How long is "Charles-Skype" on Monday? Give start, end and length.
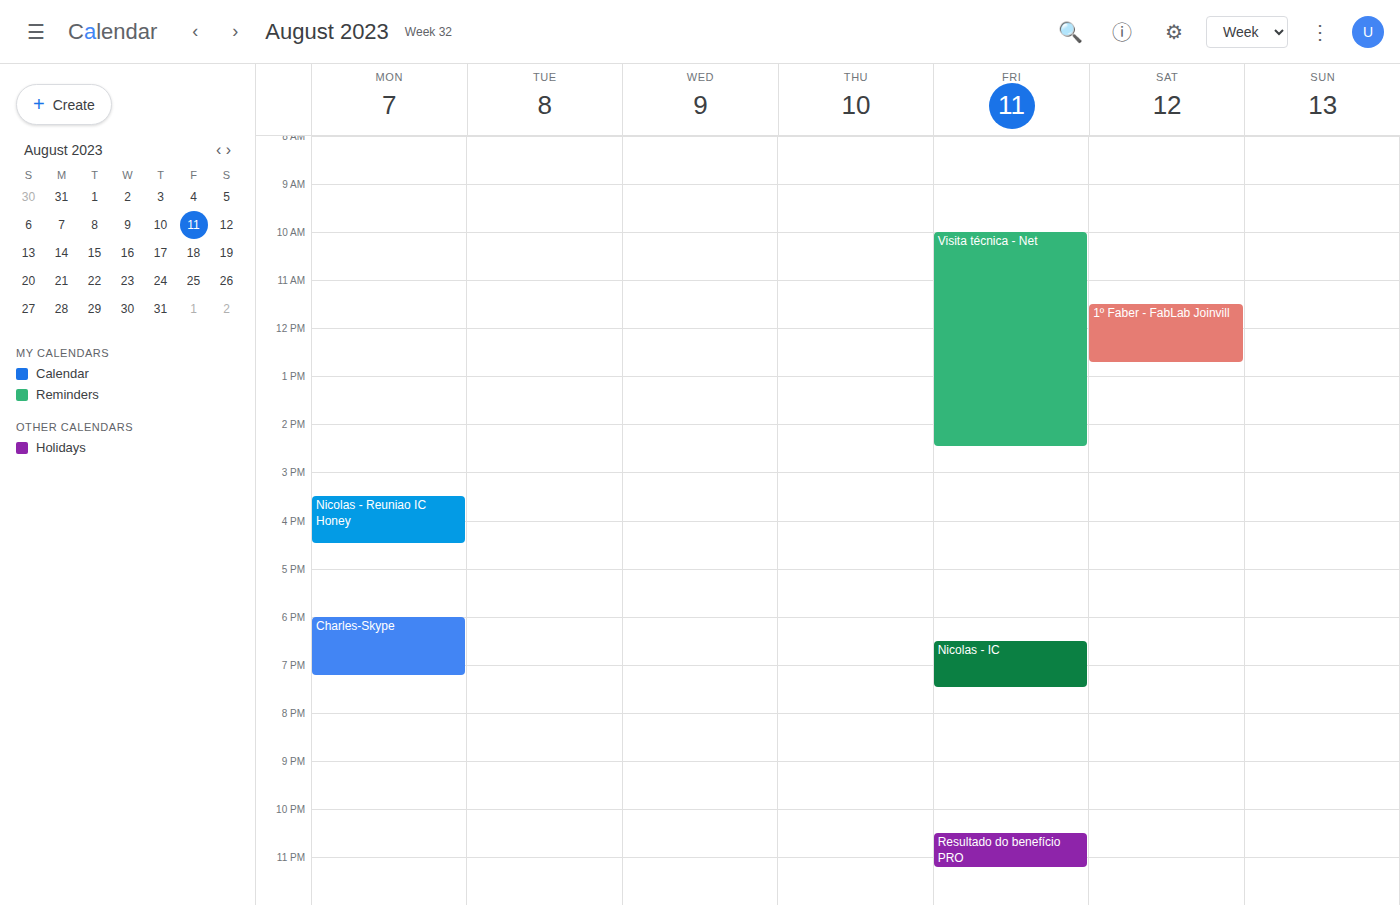
6:00 PM to 7:15 PM, 1 hour 15 minutes